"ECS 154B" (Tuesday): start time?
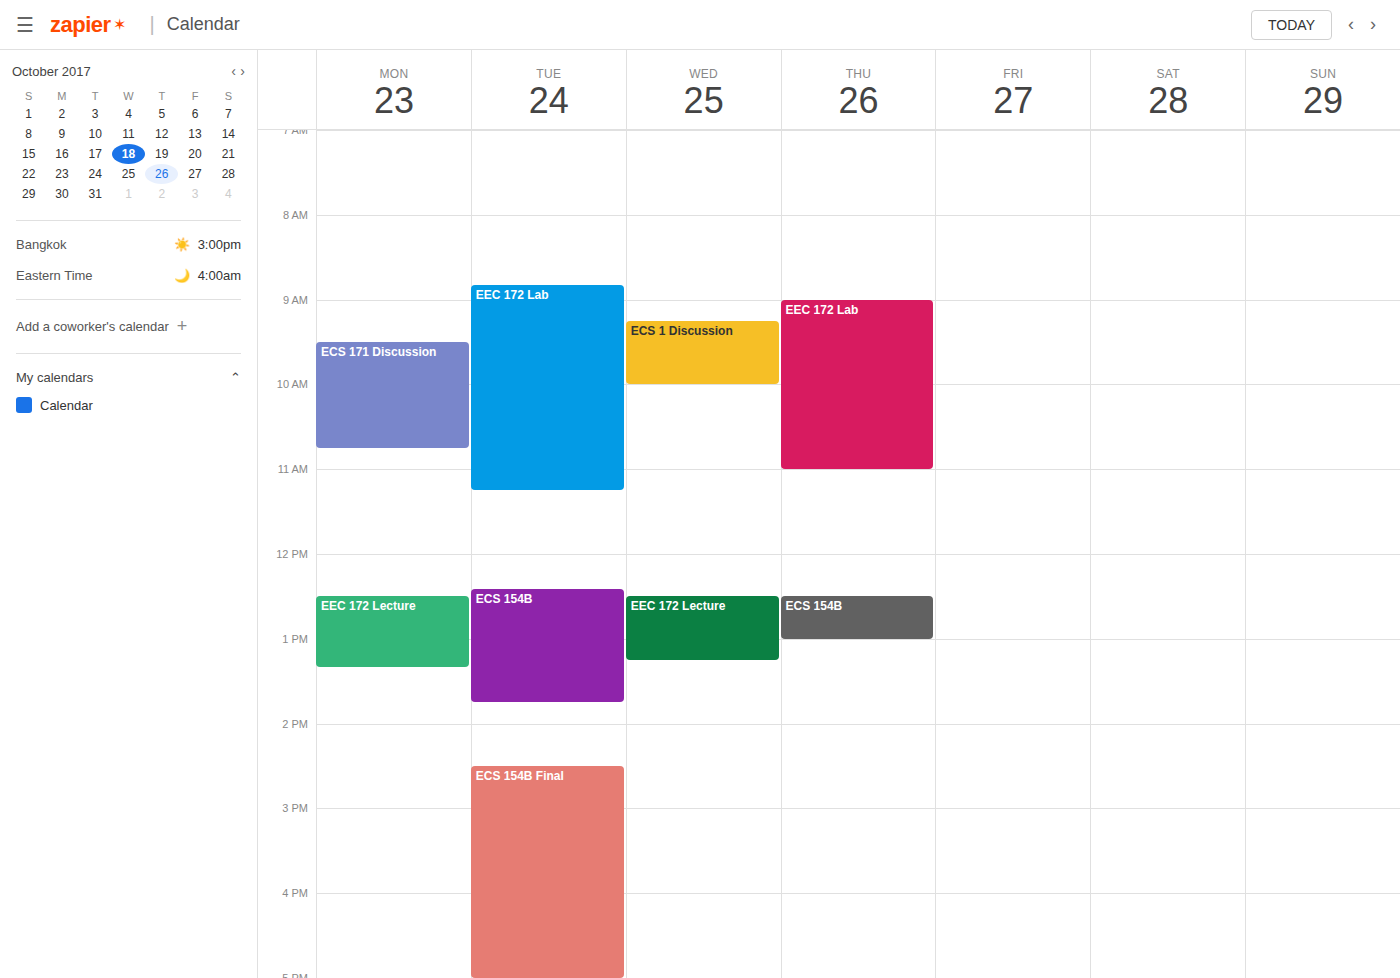
12:25 PM